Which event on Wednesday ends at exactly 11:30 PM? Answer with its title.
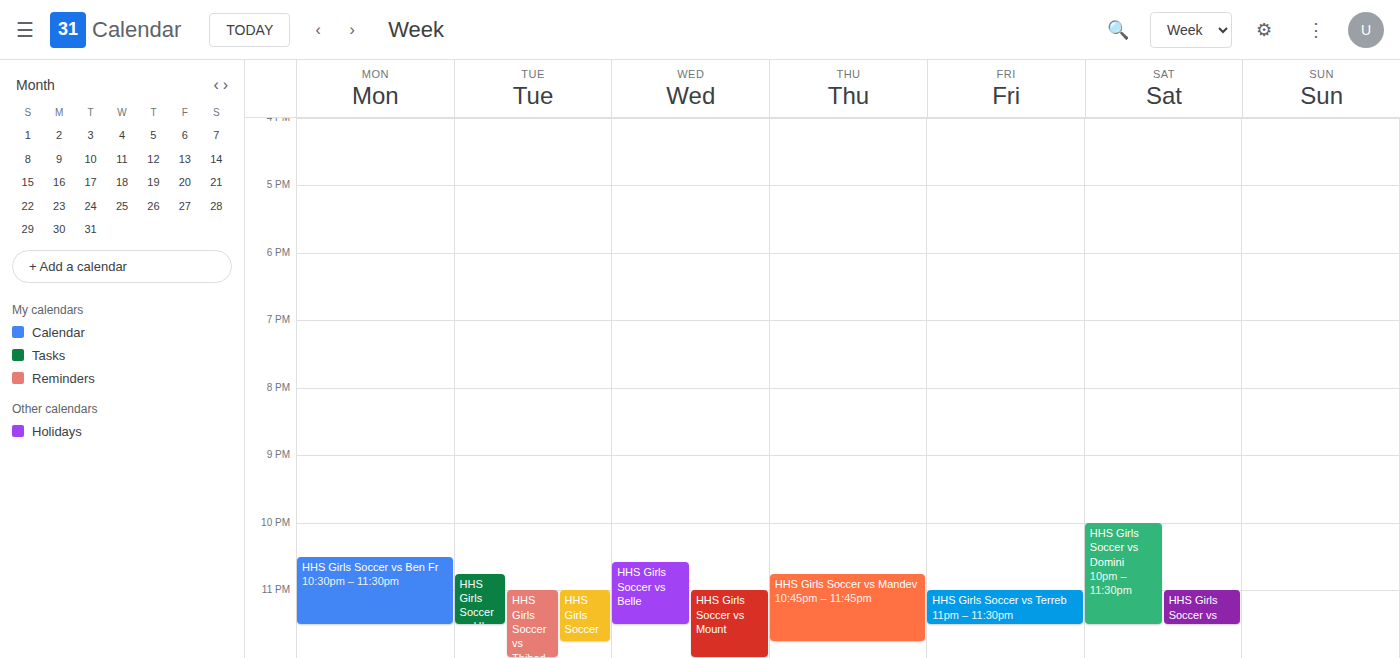
"HHS Girls Soccer vs Belle"